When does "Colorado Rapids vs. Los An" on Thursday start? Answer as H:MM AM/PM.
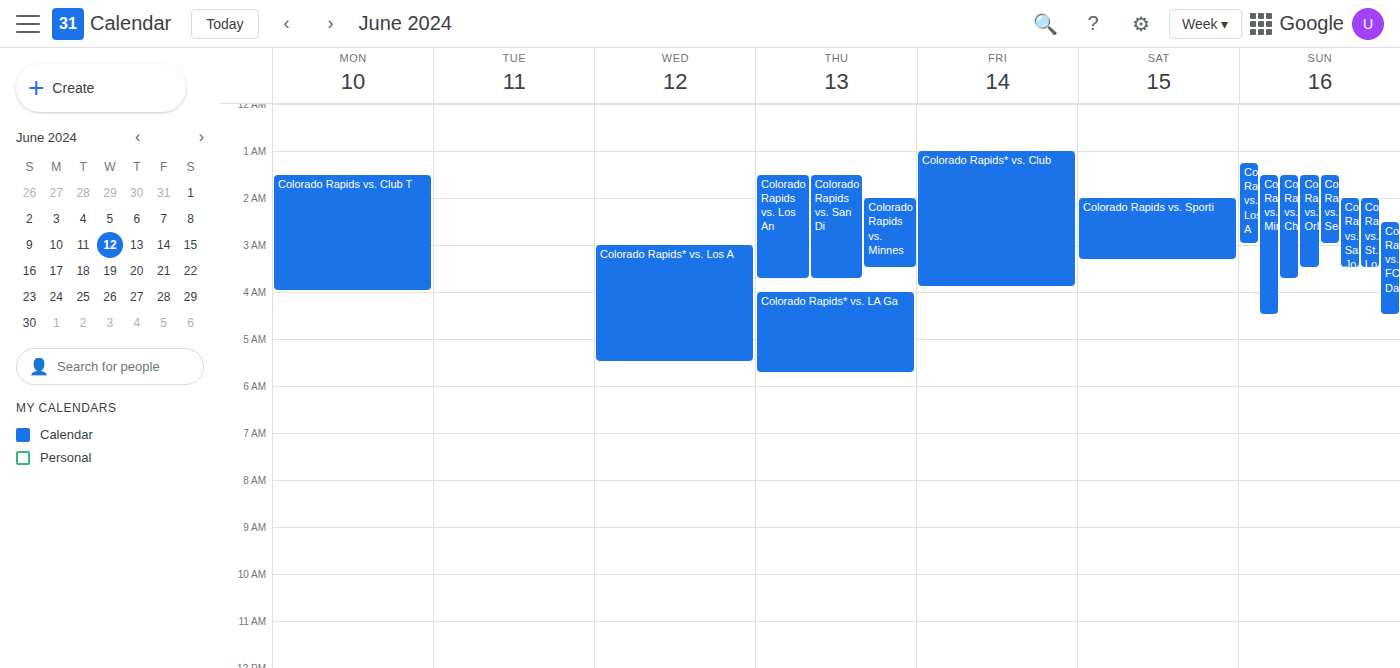
1:30 AM